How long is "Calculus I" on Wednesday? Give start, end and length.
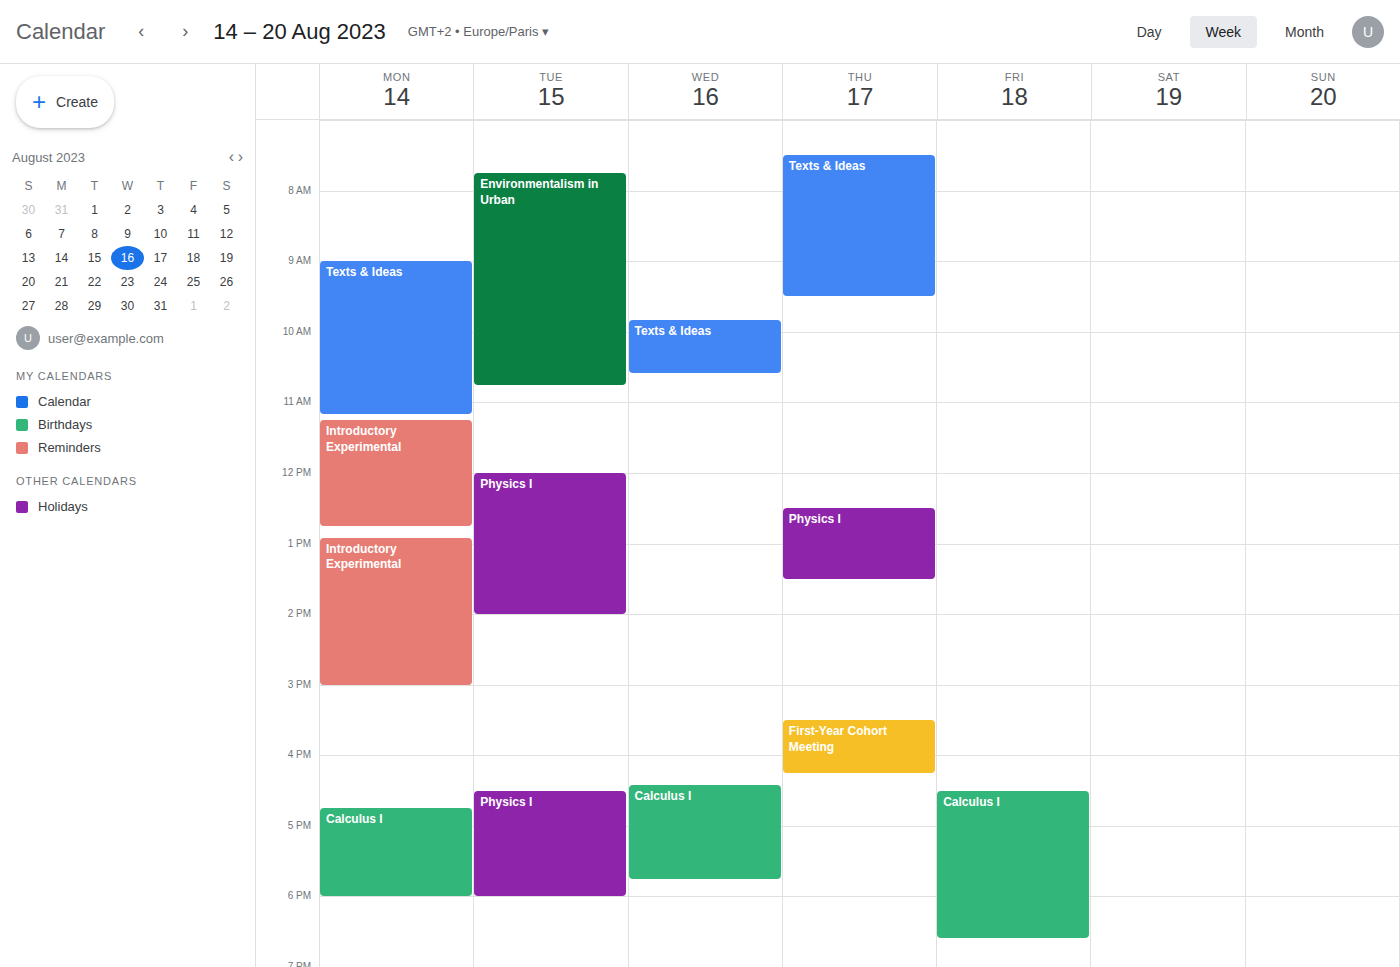
16:25 to 17:45, 1 hour 20 minutes